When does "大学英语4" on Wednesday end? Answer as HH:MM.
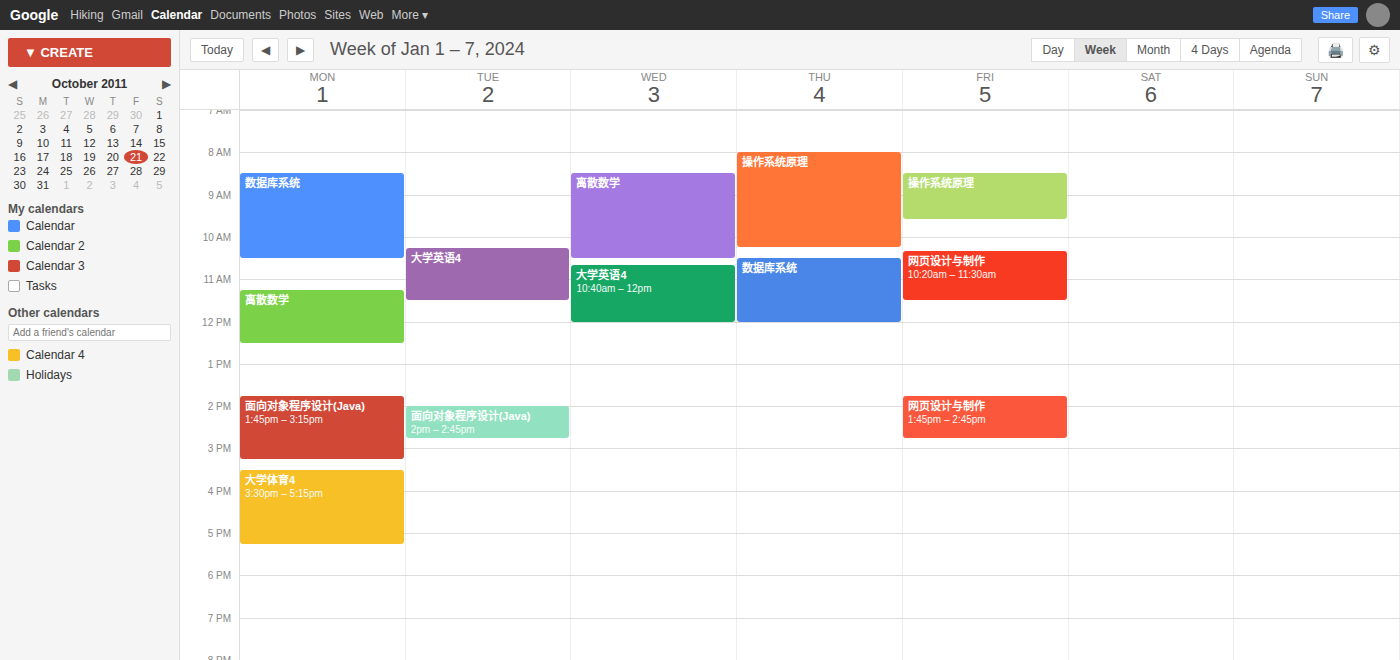
12:00